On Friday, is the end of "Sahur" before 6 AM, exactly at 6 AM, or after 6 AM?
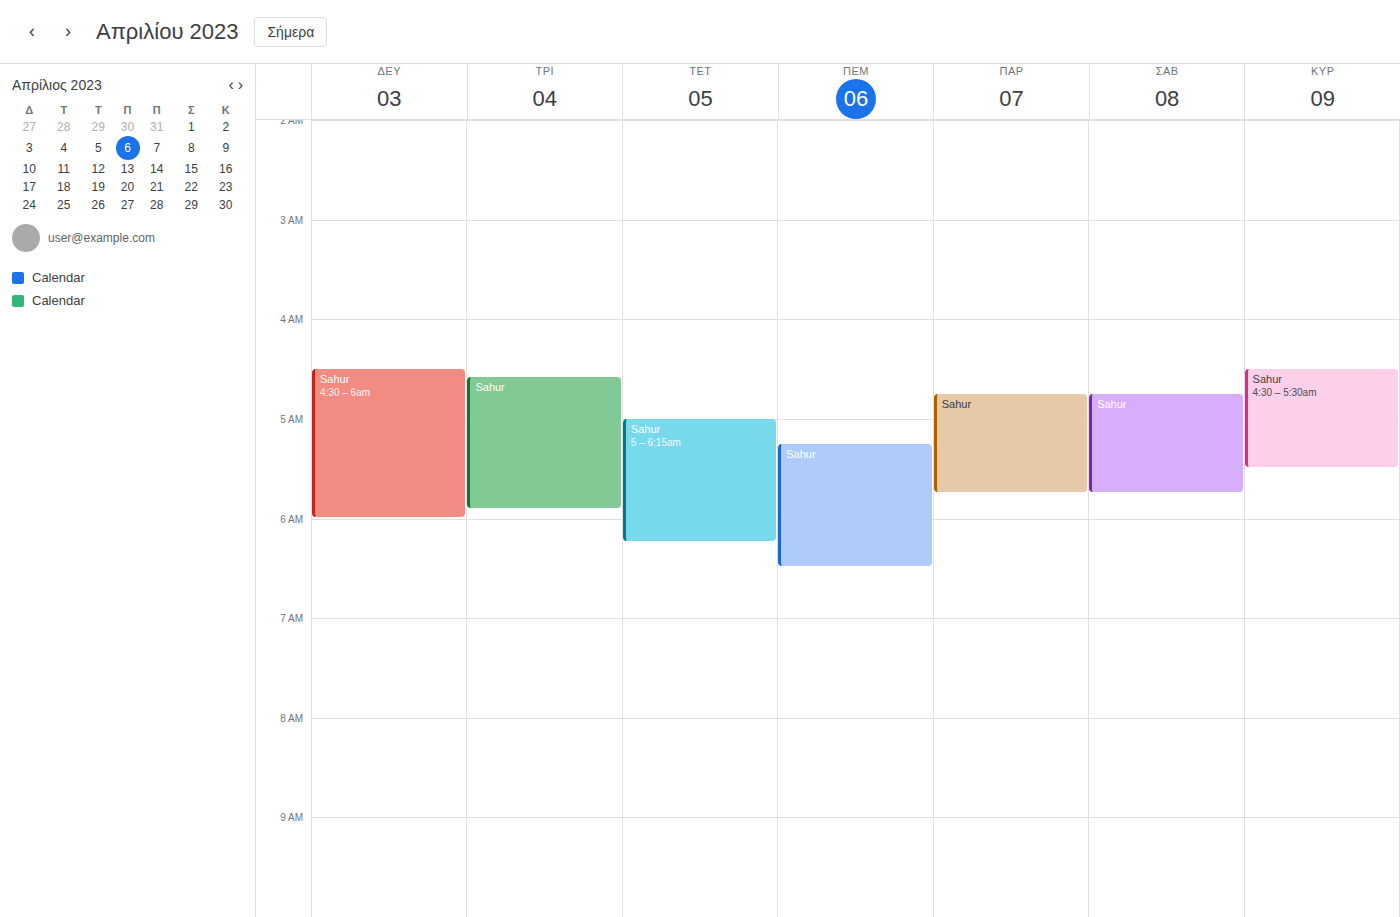
5:45 AM -- before 6 AM, 15 minutes above the 6 AM line.